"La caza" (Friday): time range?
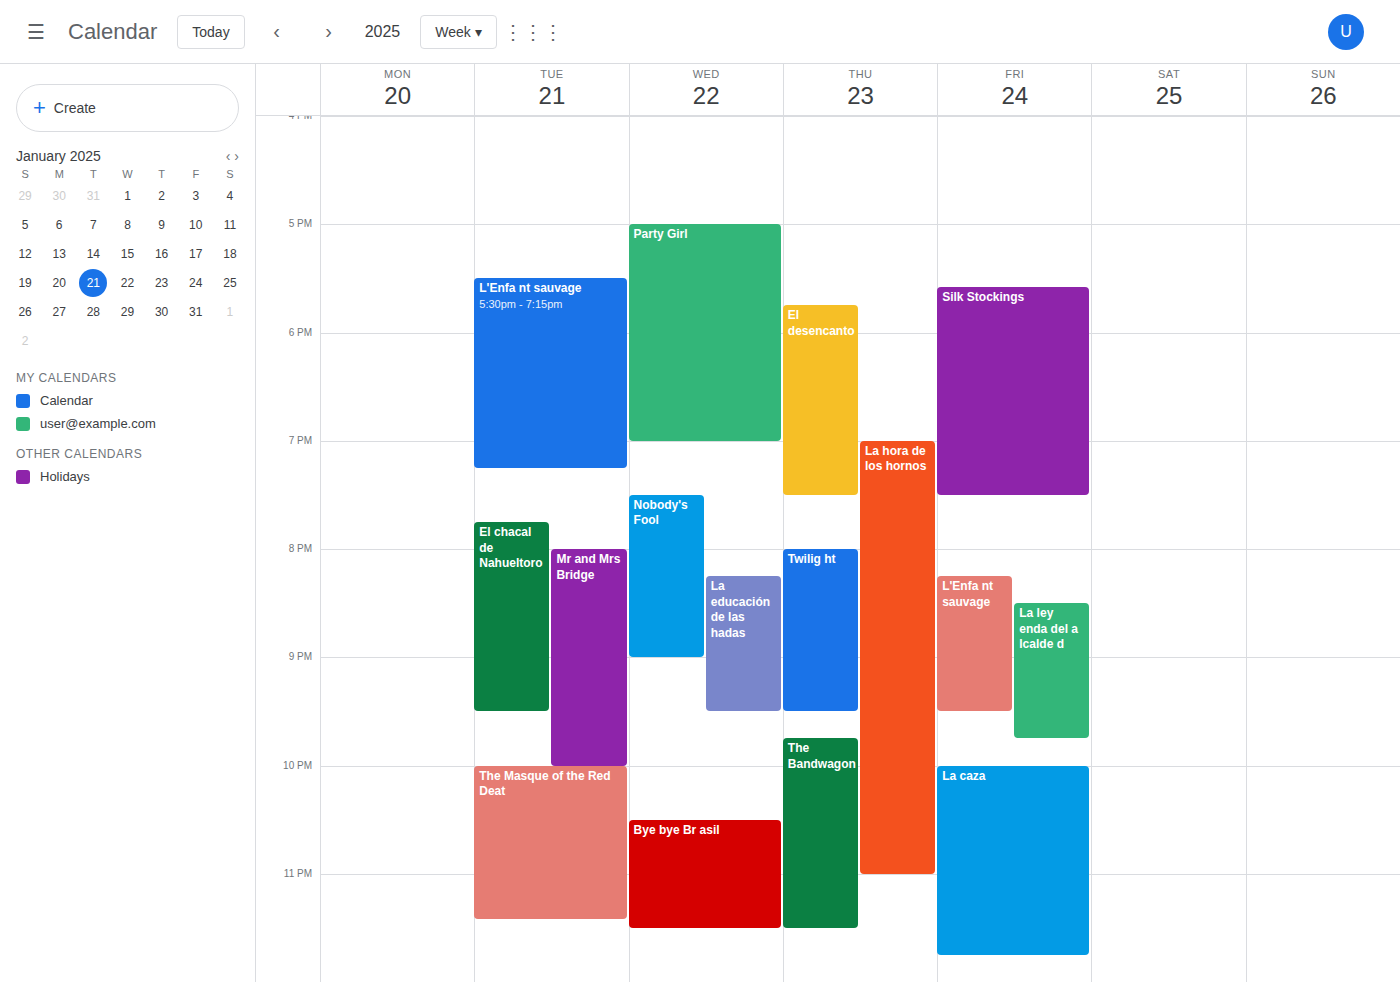
10:00 PM to 11:45 PM